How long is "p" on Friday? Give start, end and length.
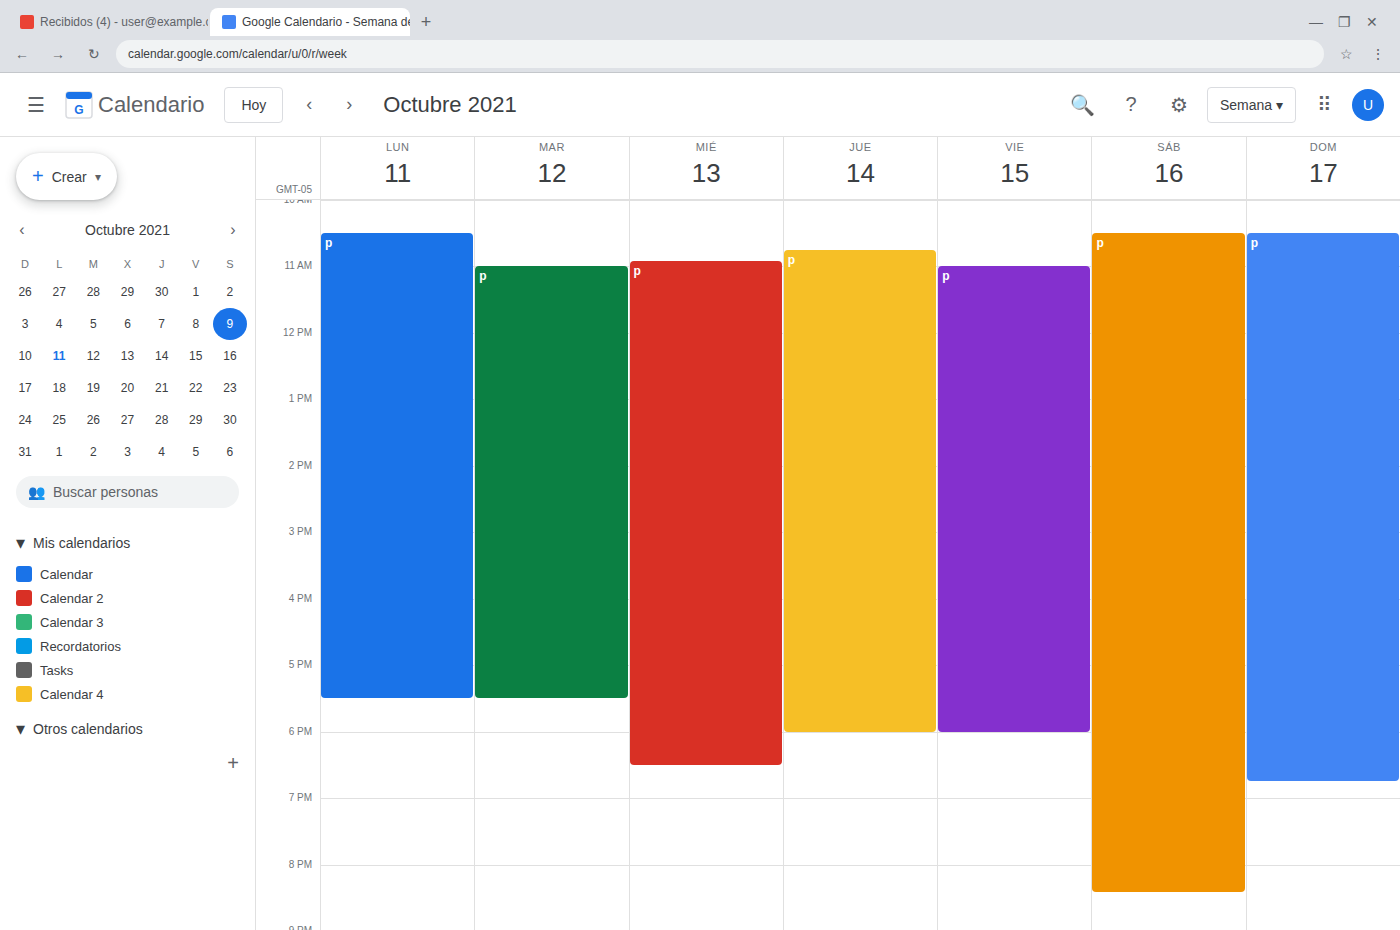
11:00 AM to 6:00 PM, 7 hours